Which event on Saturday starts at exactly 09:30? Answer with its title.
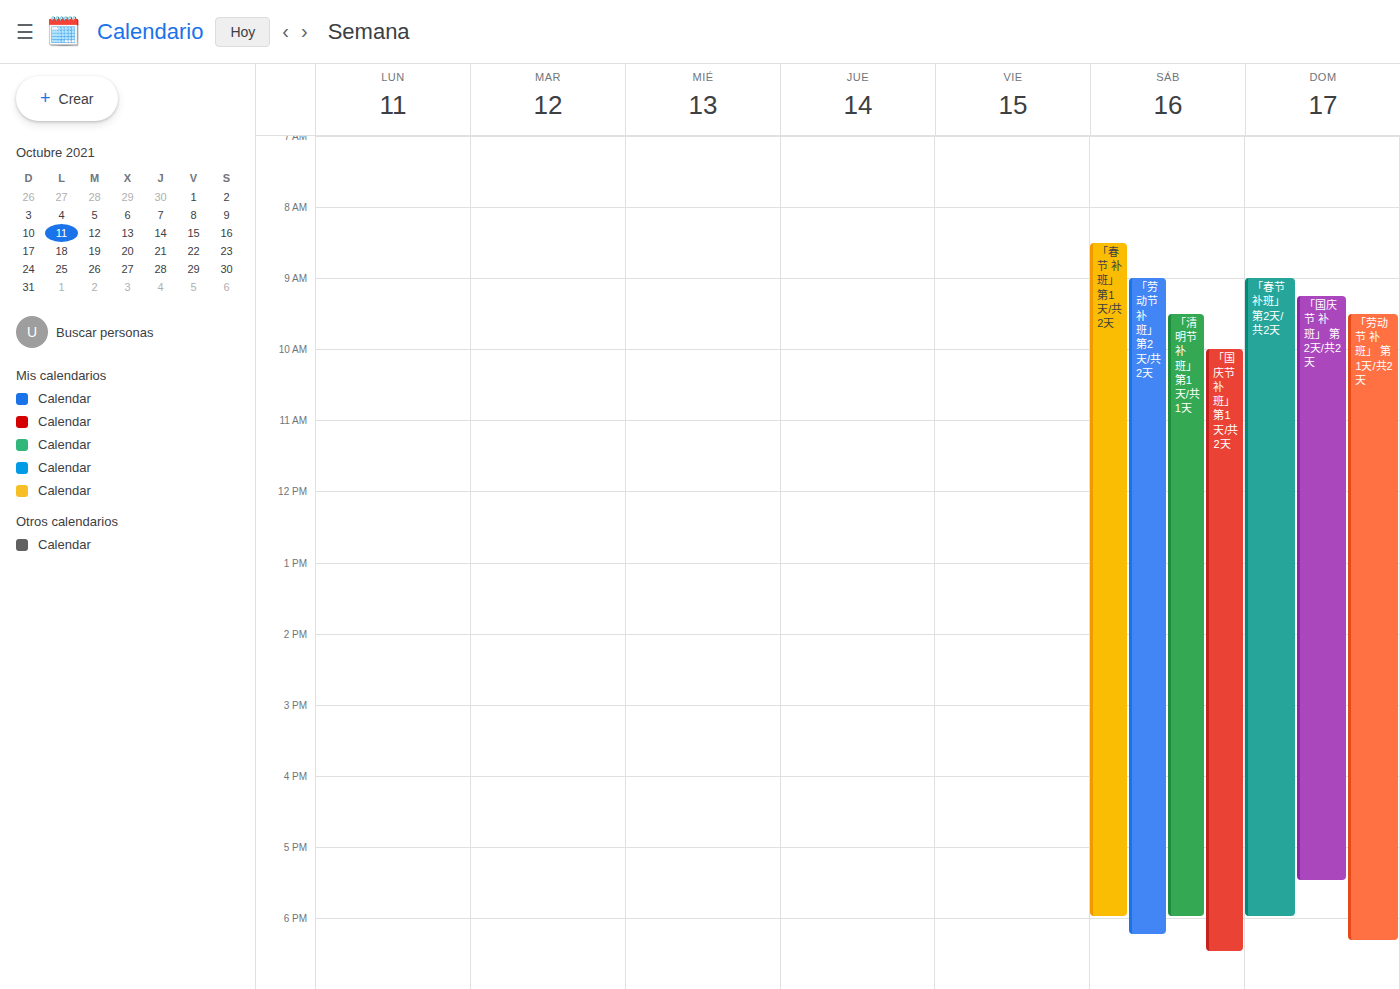
"「清明节 补班」 第1天/共1天"